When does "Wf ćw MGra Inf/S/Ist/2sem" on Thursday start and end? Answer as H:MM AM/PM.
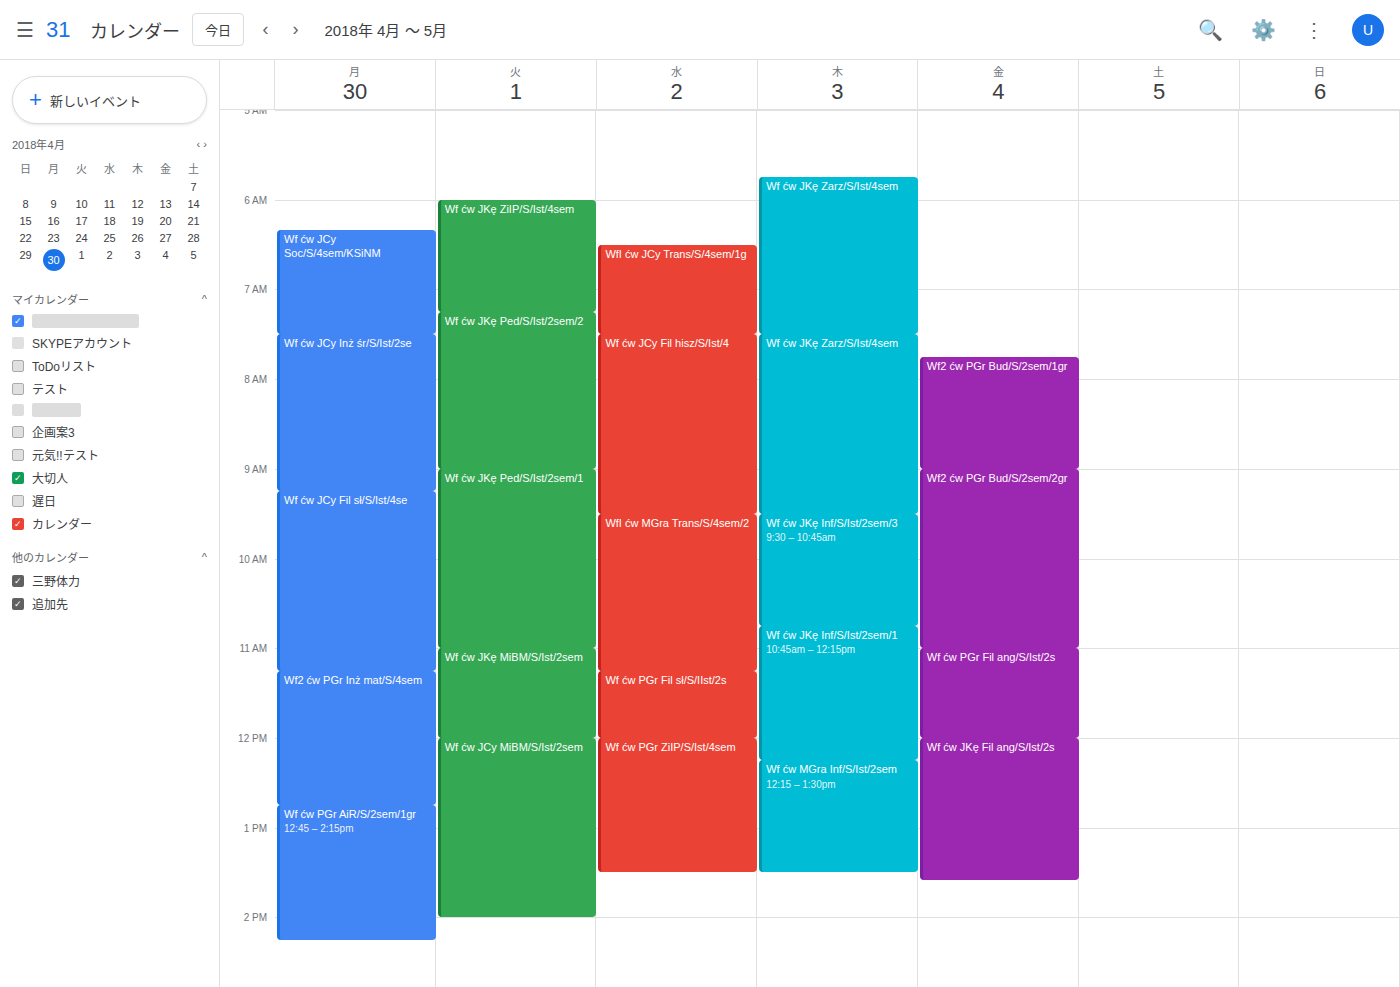
12:15 PM to 1:30 PM